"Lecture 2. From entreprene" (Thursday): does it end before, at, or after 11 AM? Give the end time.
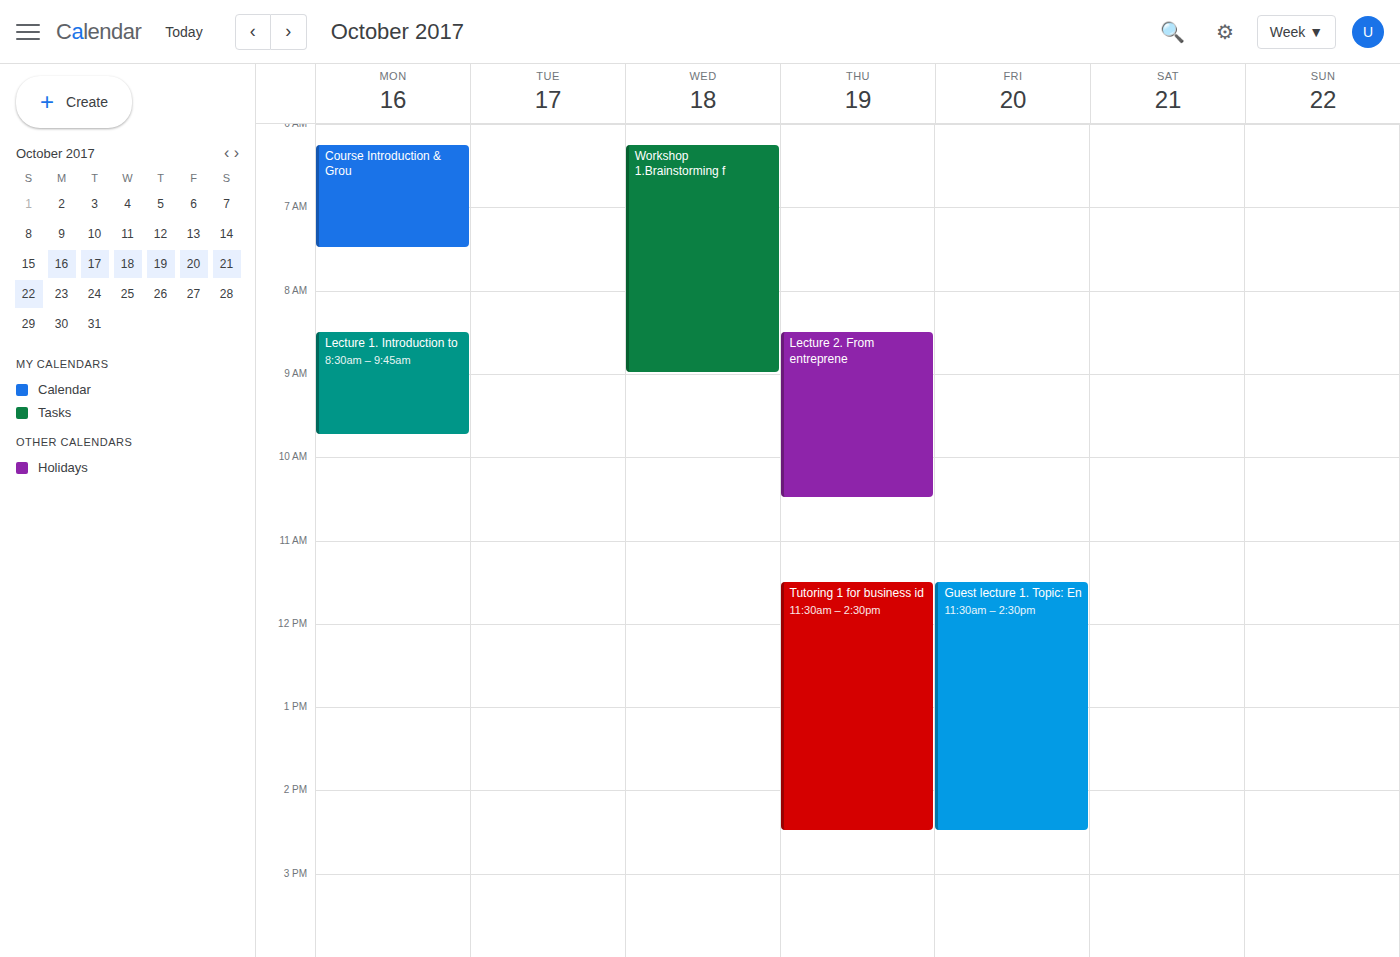
10:30 AM -- before 11 AM, 30 minutes above the 11 AM line.